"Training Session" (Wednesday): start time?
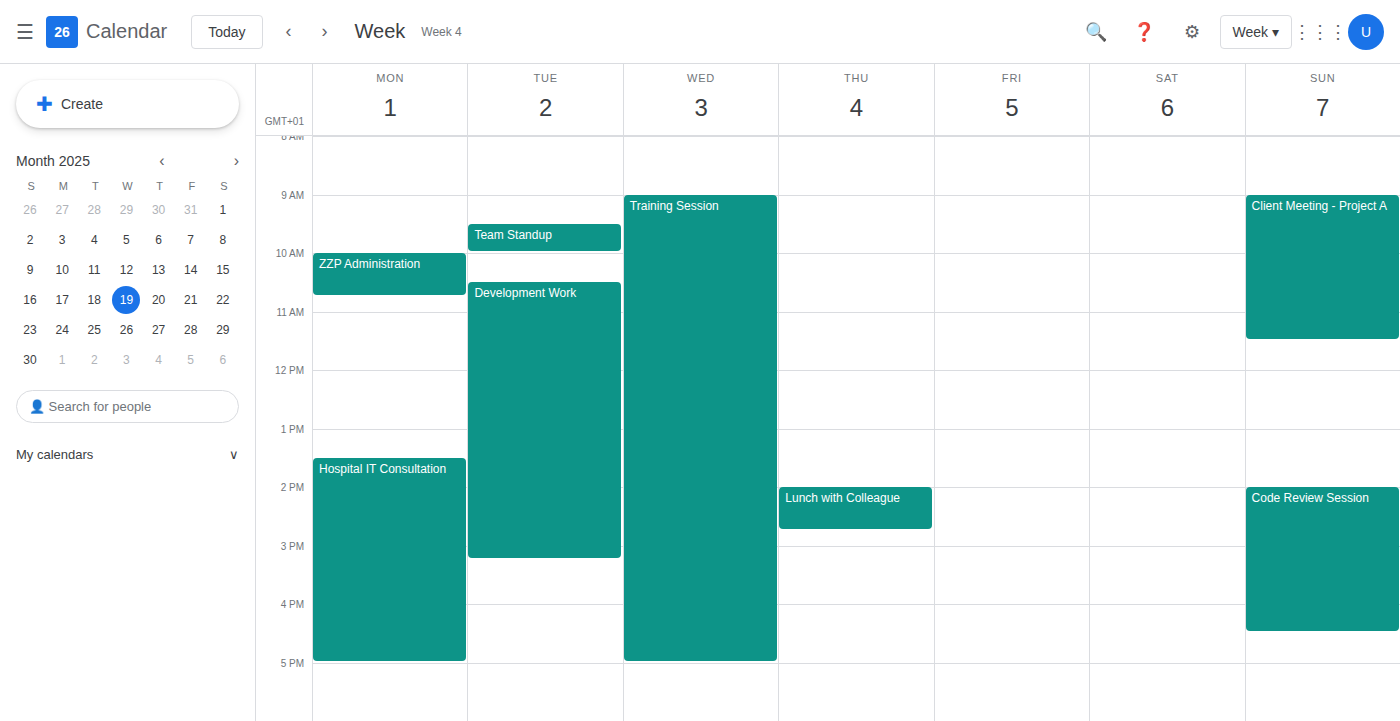
9:00 AM